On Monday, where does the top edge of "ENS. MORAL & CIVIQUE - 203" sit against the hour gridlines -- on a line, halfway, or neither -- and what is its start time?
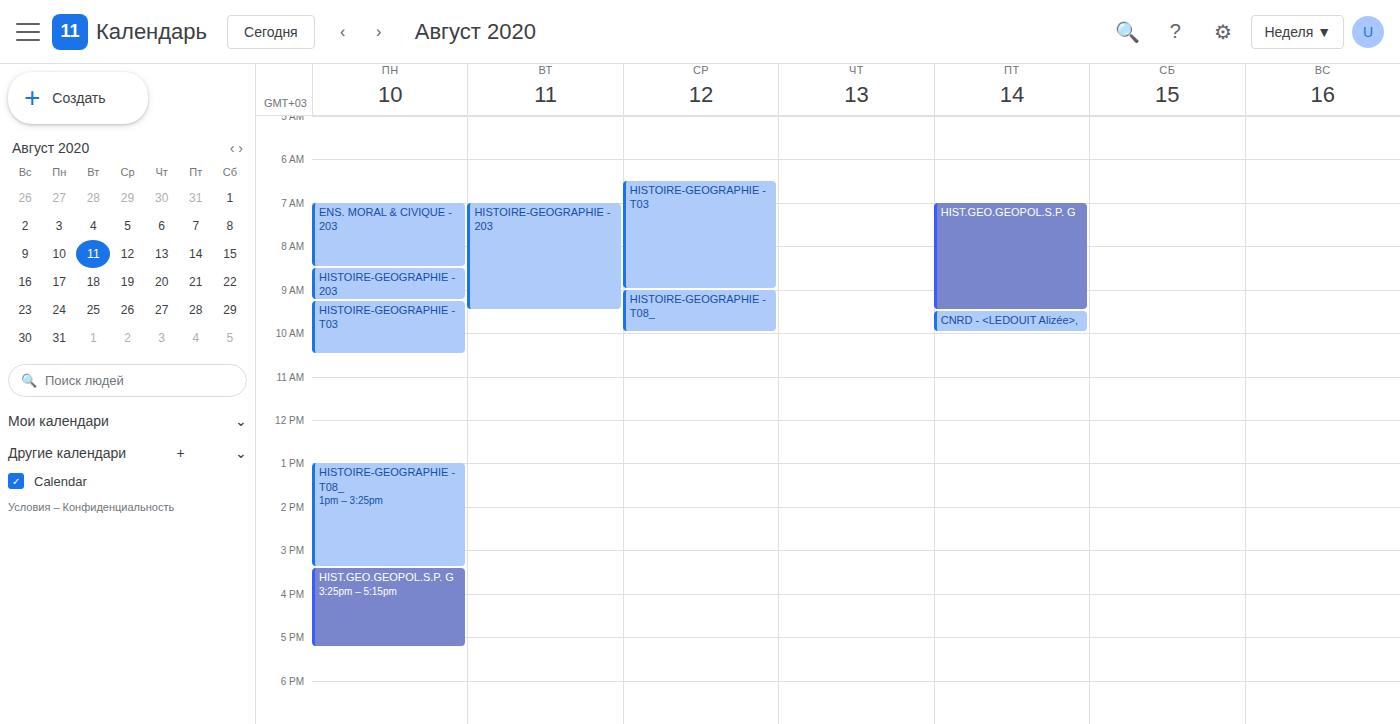
7:00 AM -- exactly on the 7 AM line.